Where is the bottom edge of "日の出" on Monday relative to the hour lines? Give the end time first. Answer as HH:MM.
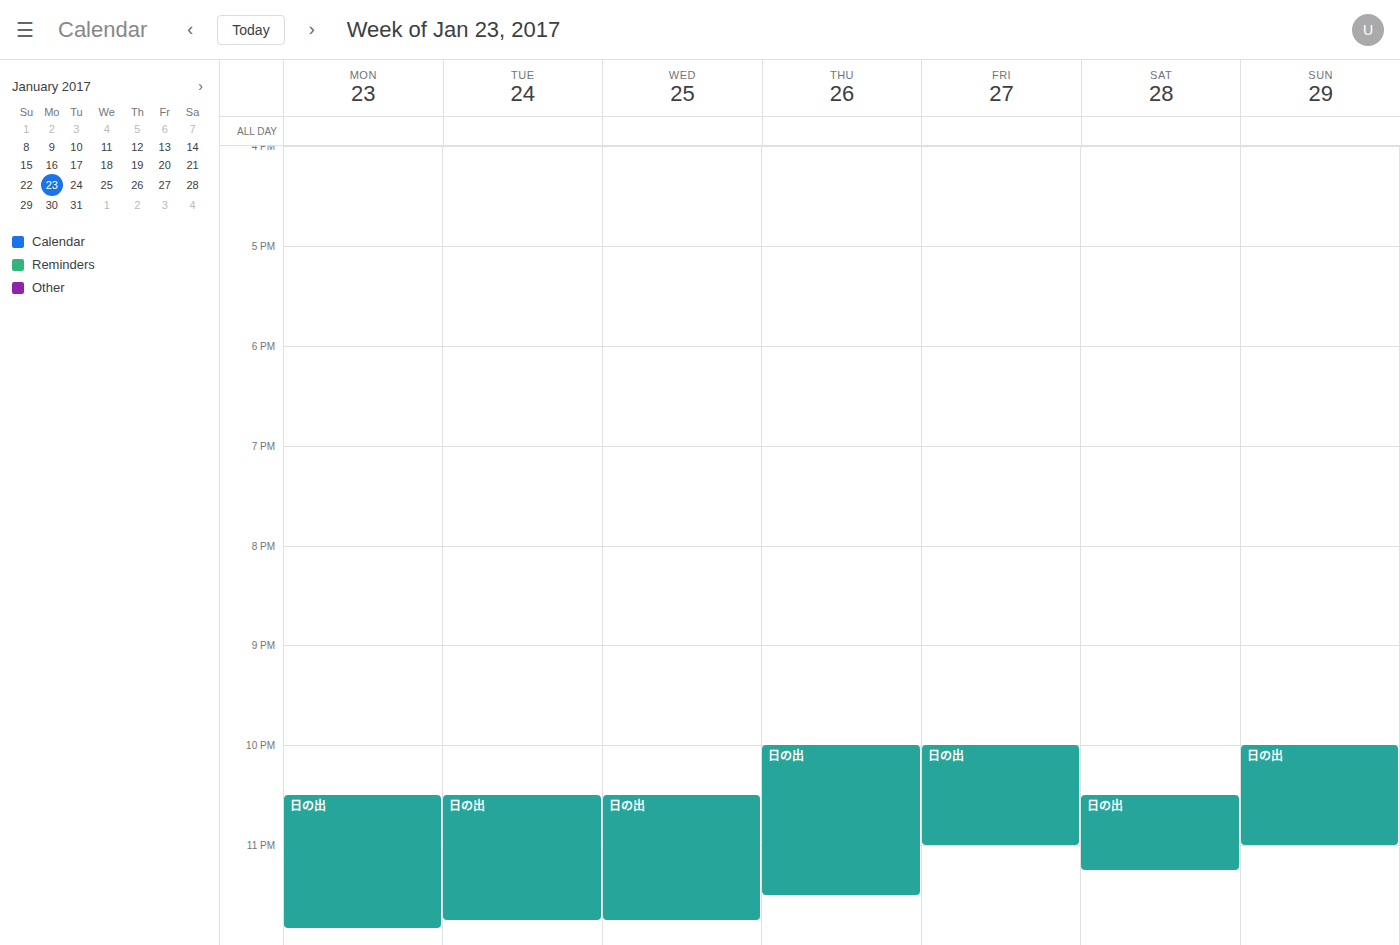
23:50 -- neither: 50 minutes below the 23:00 line and 10 minutes above the 24:00 line.